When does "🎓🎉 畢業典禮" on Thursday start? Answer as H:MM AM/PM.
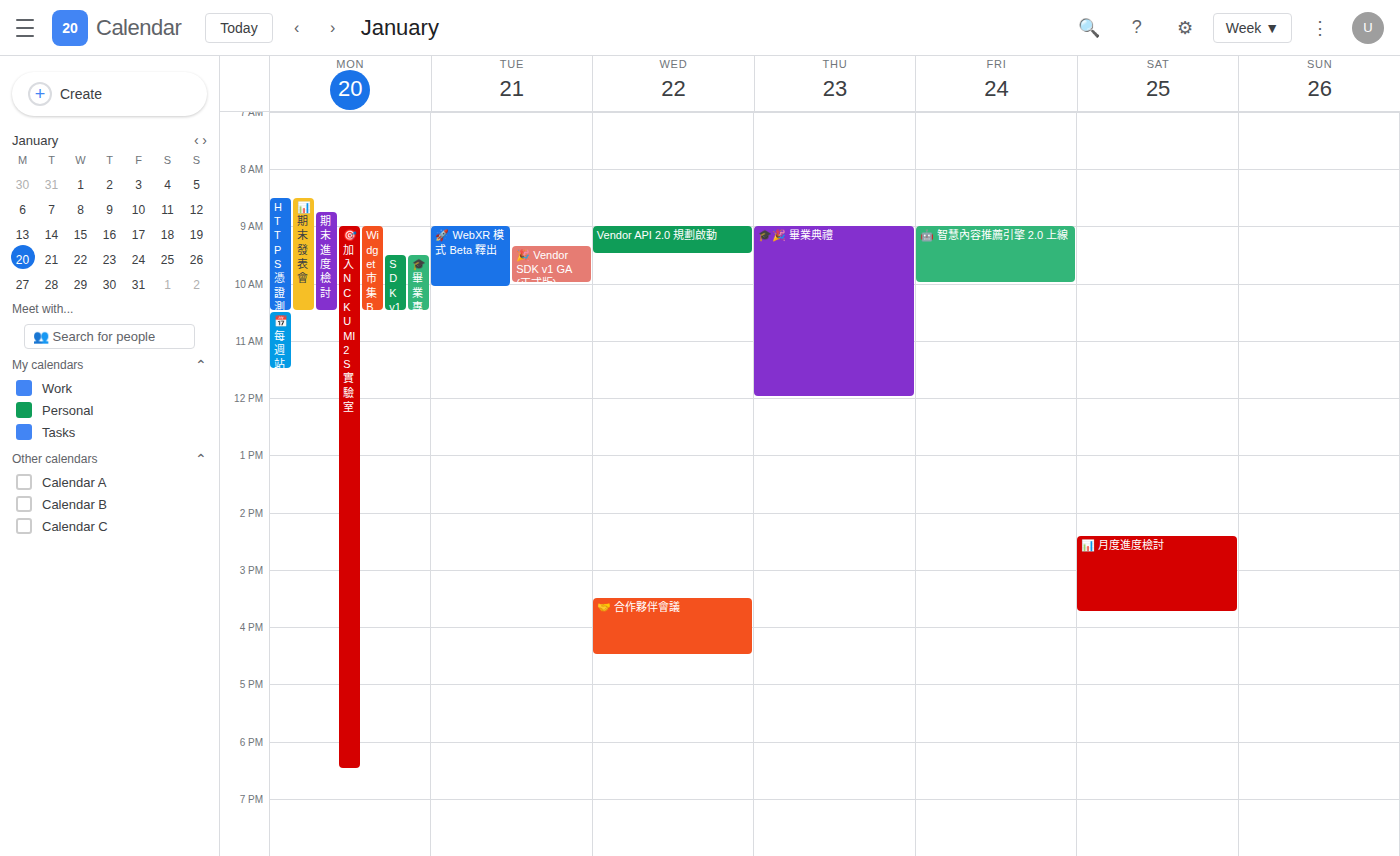
9:00 AM